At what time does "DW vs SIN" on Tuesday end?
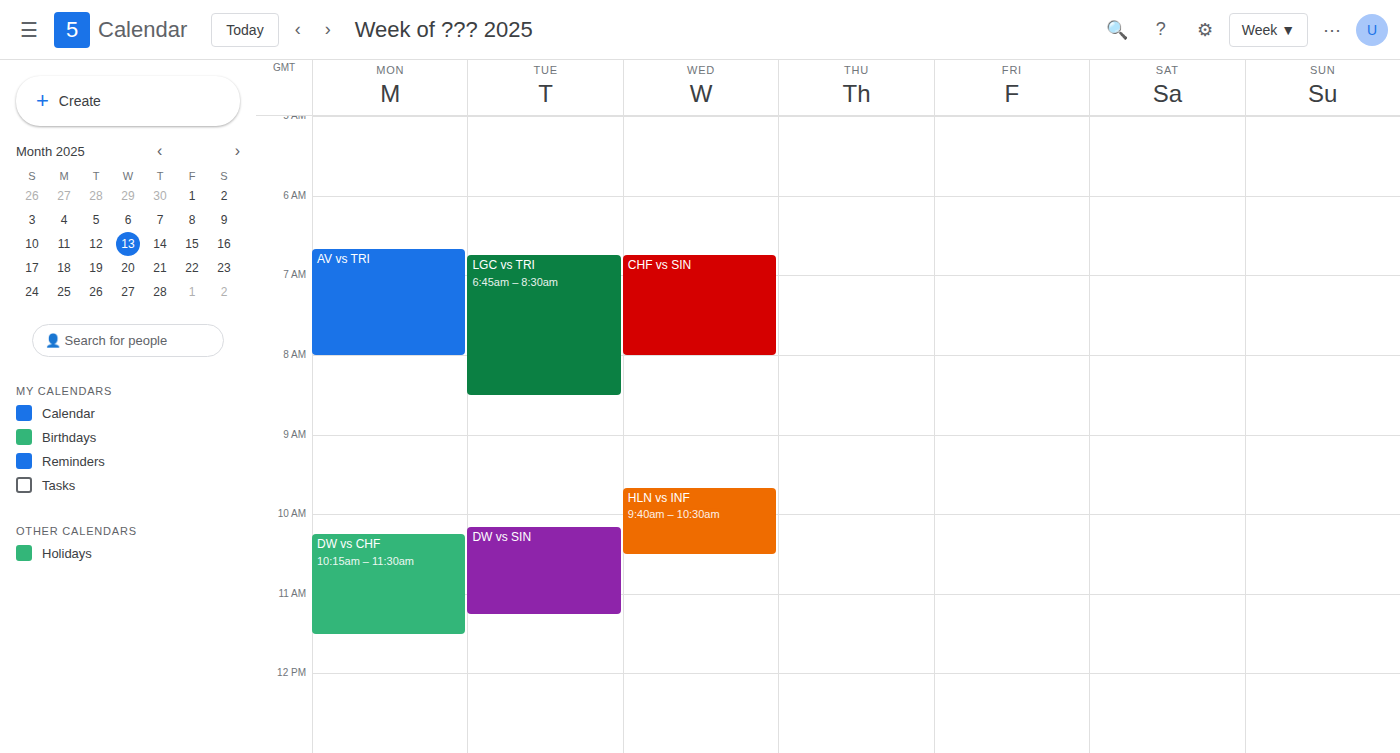
11:15 AM